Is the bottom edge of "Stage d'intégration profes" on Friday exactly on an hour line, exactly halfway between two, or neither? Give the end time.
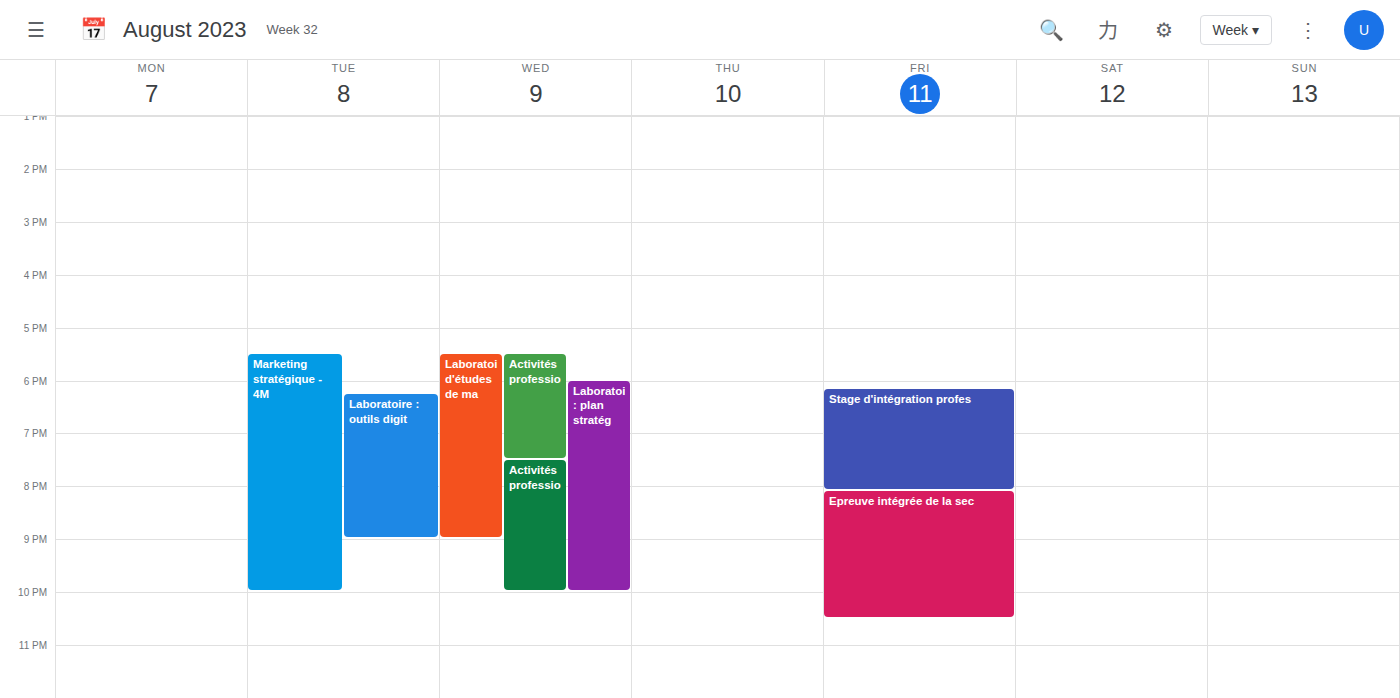
8:05 PM -- neither: 5 minutes below the 8 PM line and 55 minutes above the 9 PM line.